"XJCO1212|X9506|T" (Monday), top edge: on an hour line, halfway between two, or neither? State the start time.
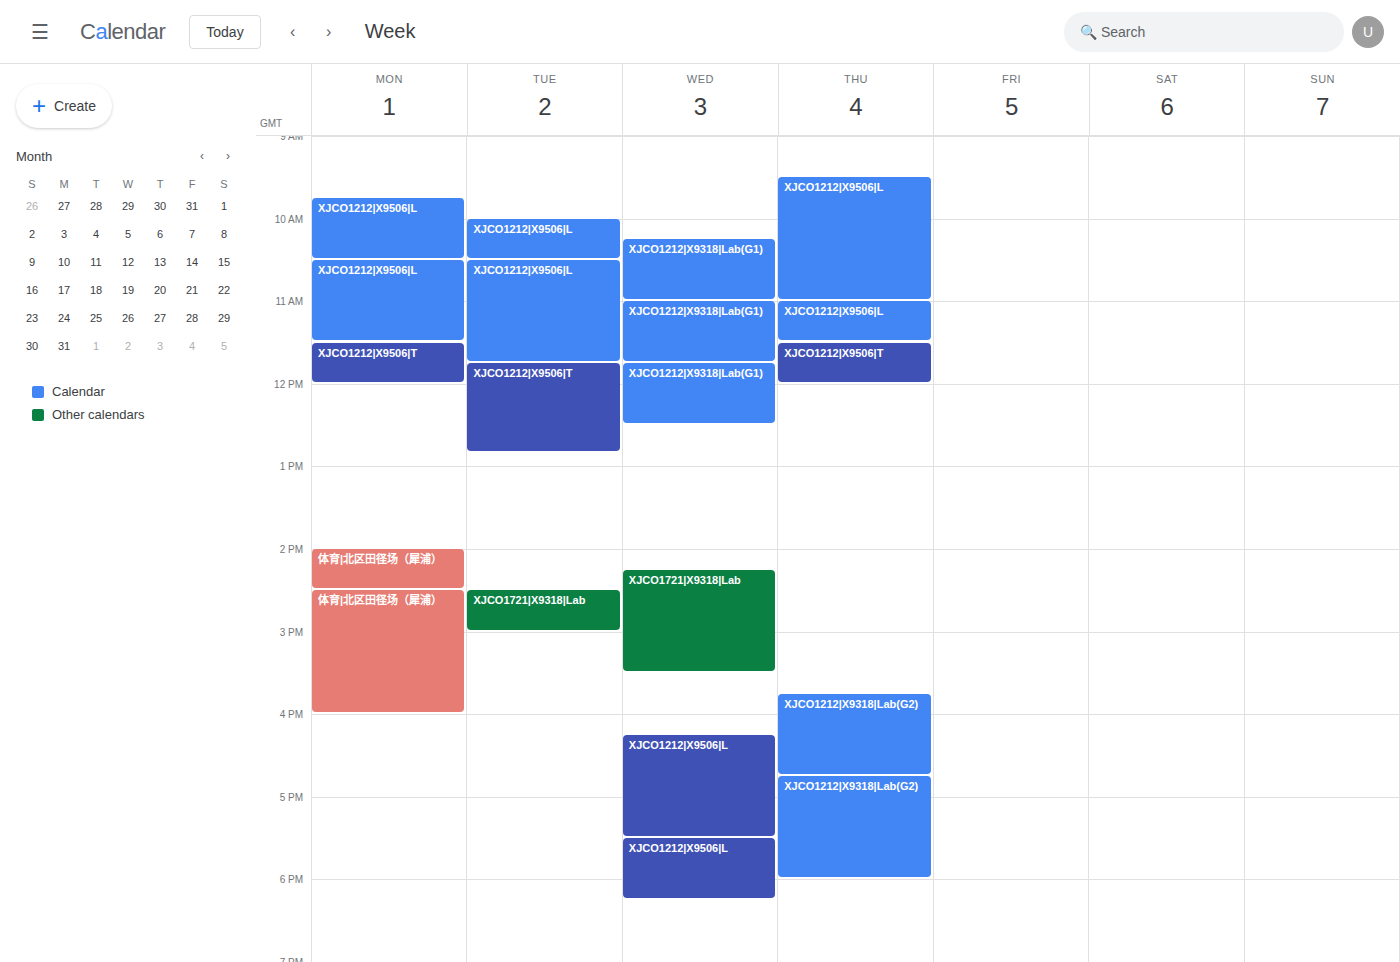
11:30 AM -- halfway between the 11 AM and 12 PM lines.